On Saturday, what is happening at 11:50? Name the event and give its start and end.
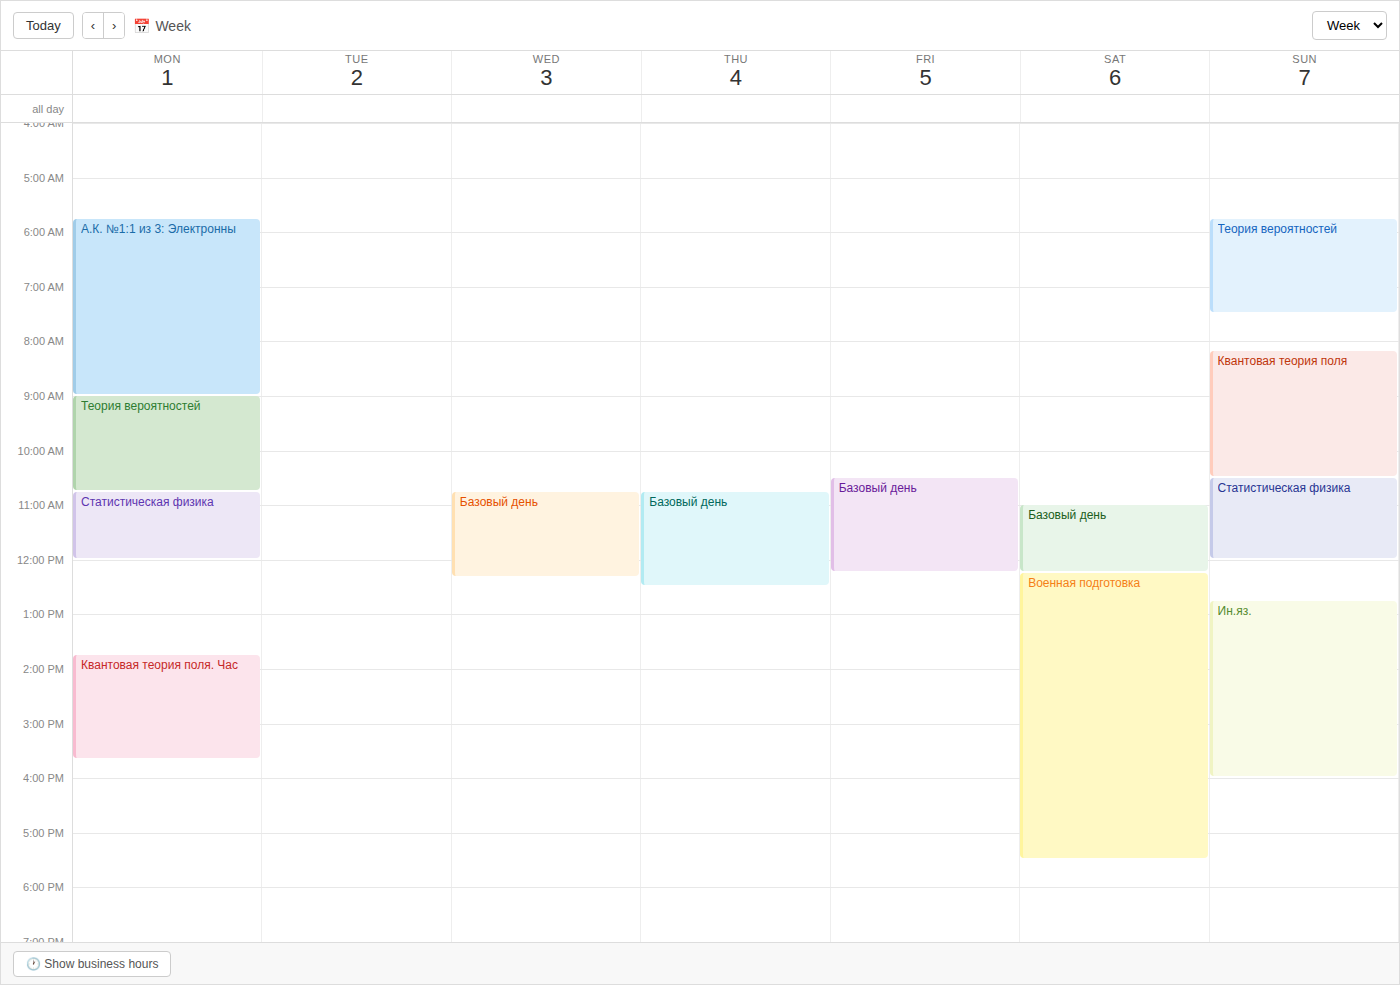
"Базовый день", 11:00 to 12:15